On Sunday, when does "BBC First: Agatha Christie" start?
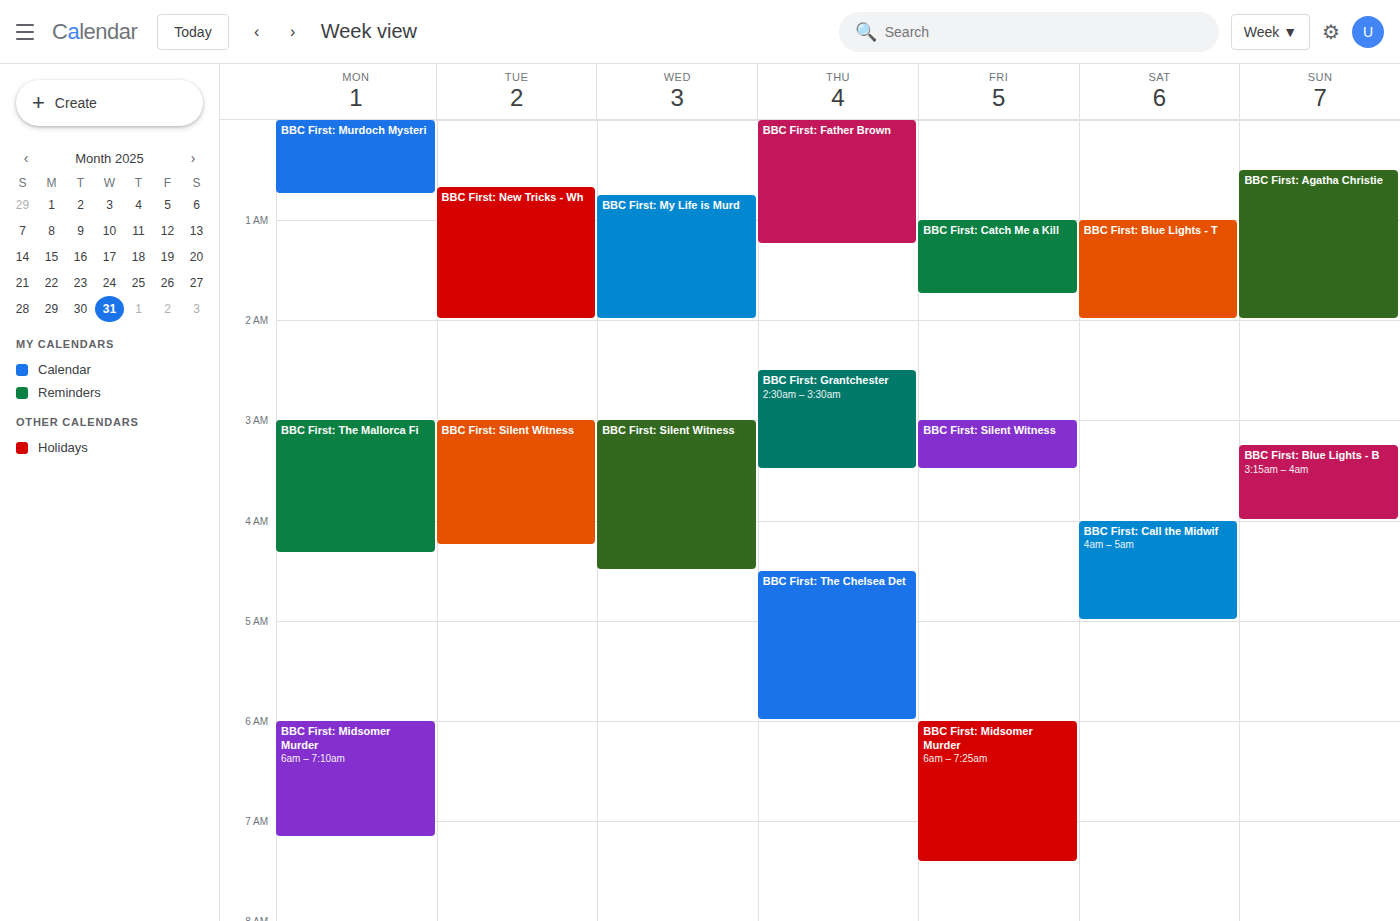
00:30